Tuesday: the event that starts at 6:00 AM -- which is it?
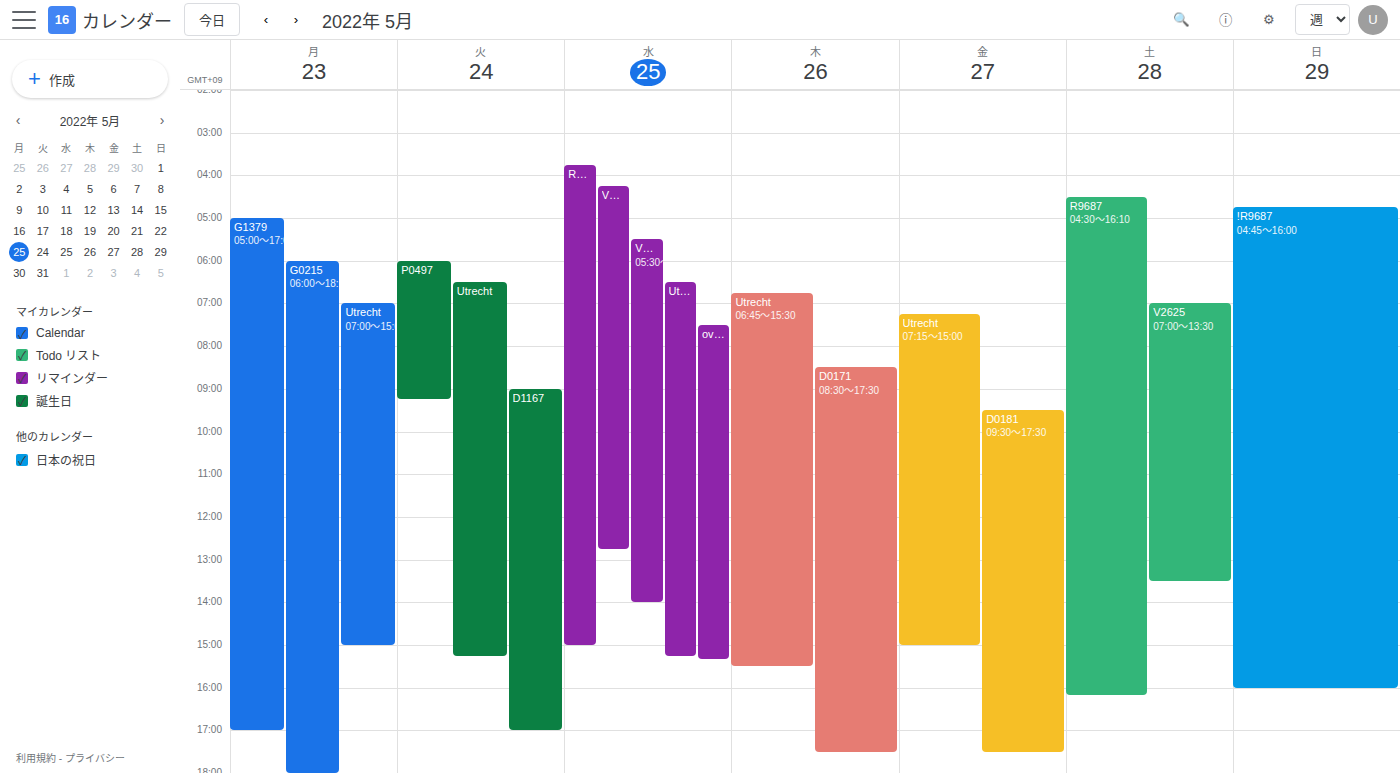
"P0497"